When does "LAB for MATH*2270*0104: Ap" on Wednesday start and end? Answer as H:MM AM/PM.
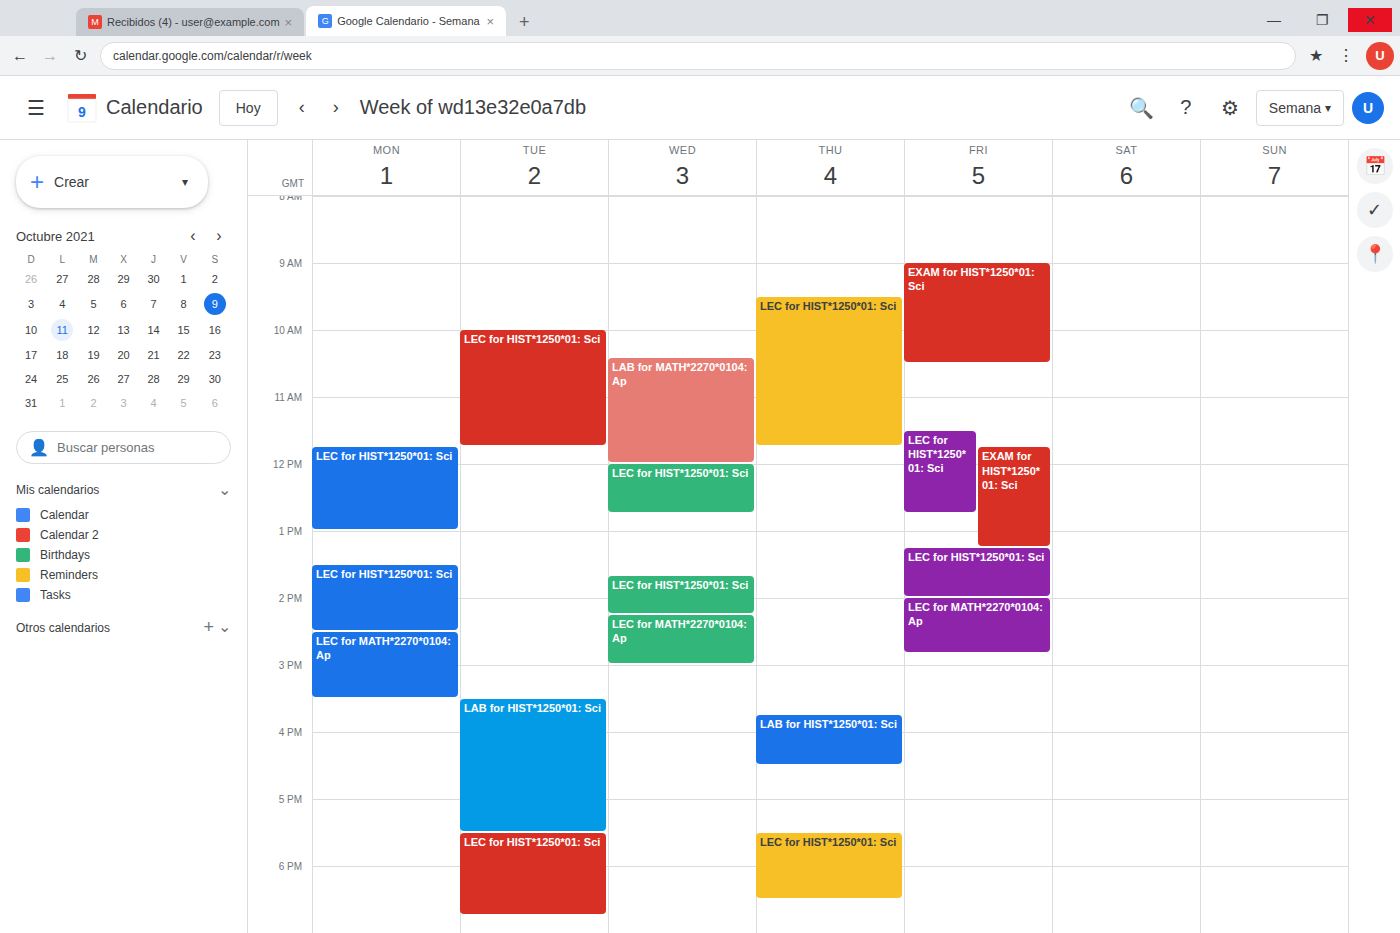
10:25 AM to 12:00 PM